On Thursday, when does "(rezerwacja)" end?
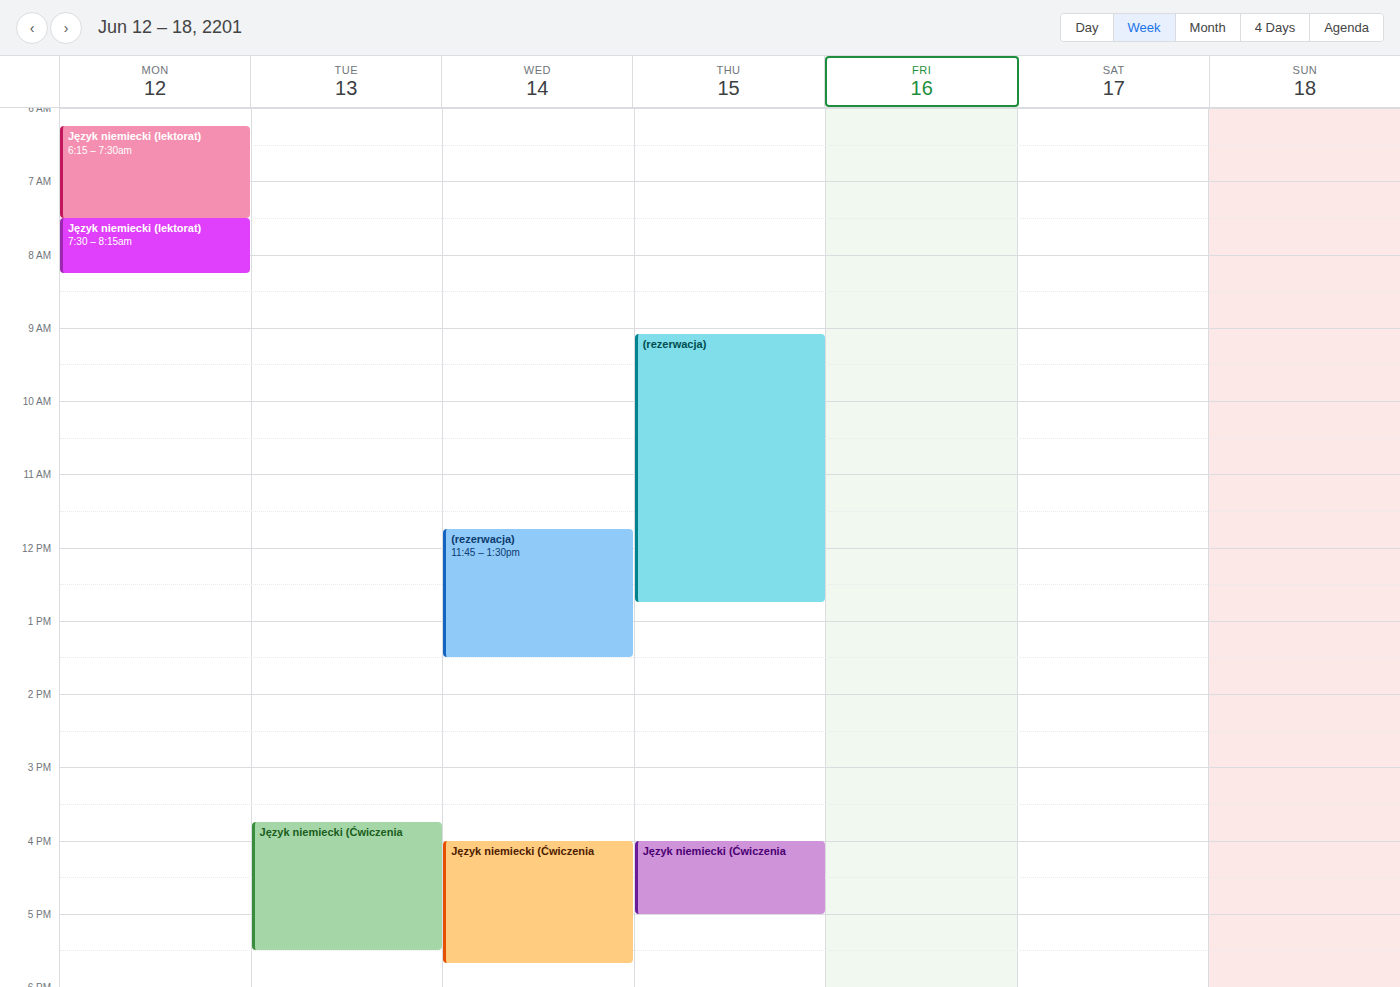
12:45 PM